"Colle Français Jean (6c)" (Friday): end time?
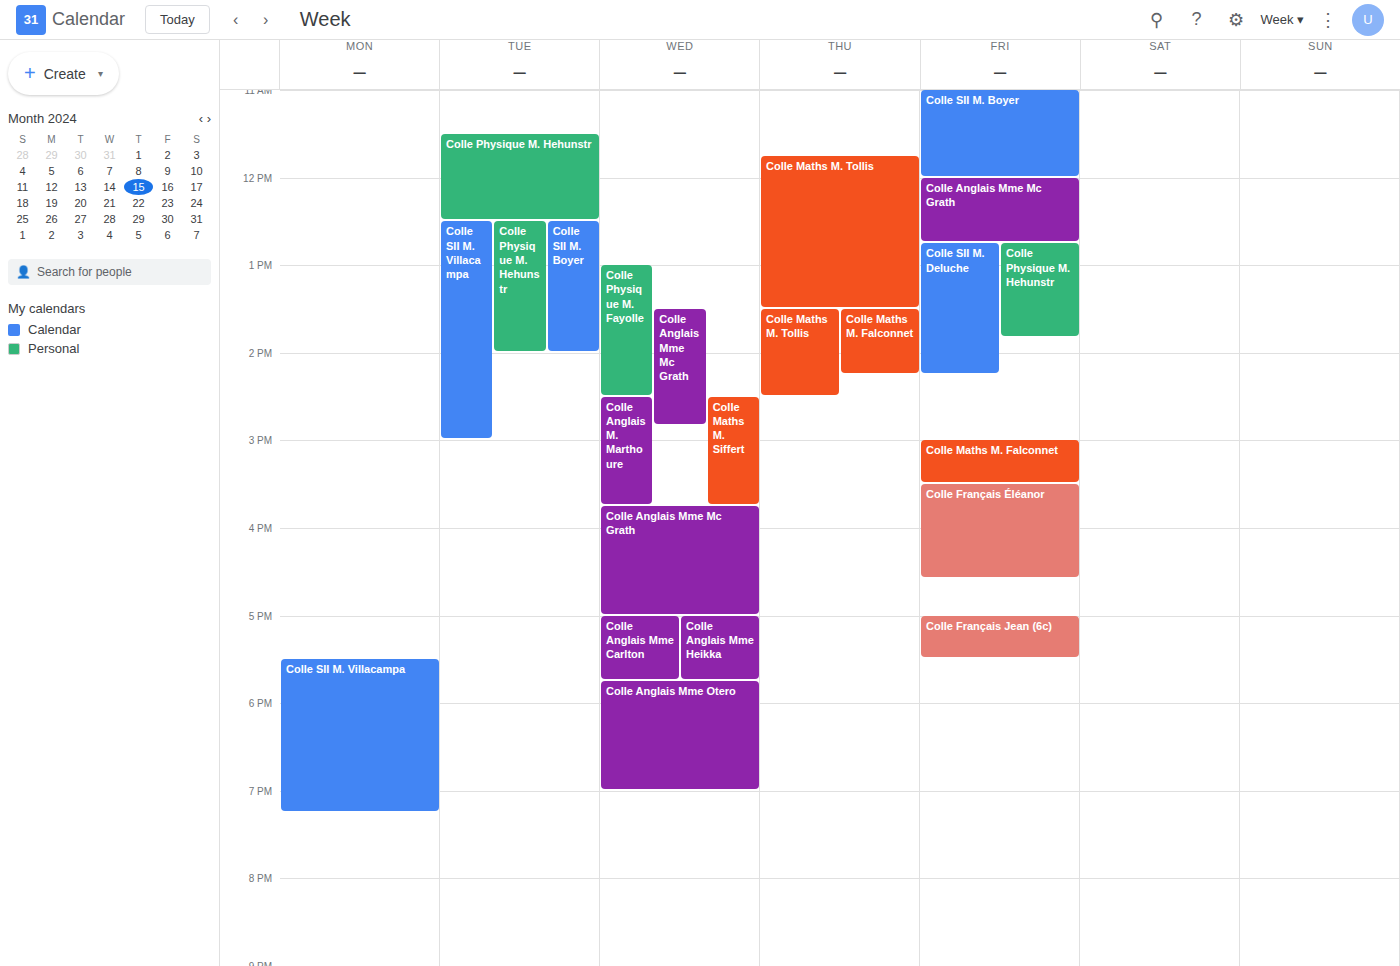
5:30 PM